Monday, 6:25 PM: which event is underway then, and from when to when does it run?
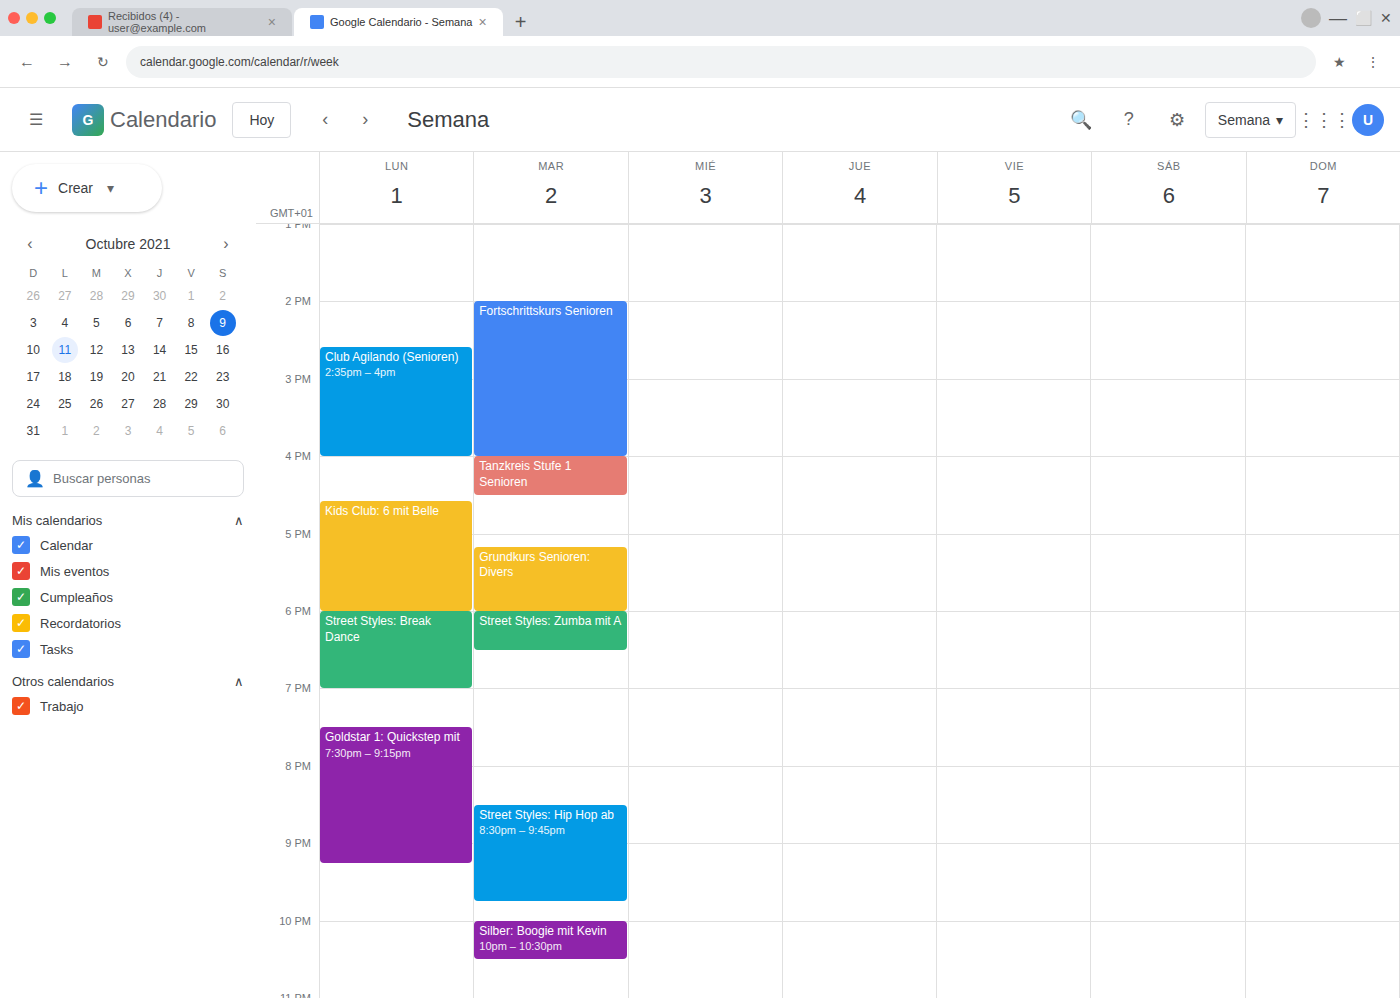
"Street Styles: Break Dance", 6:00 PM to 7:00 PM